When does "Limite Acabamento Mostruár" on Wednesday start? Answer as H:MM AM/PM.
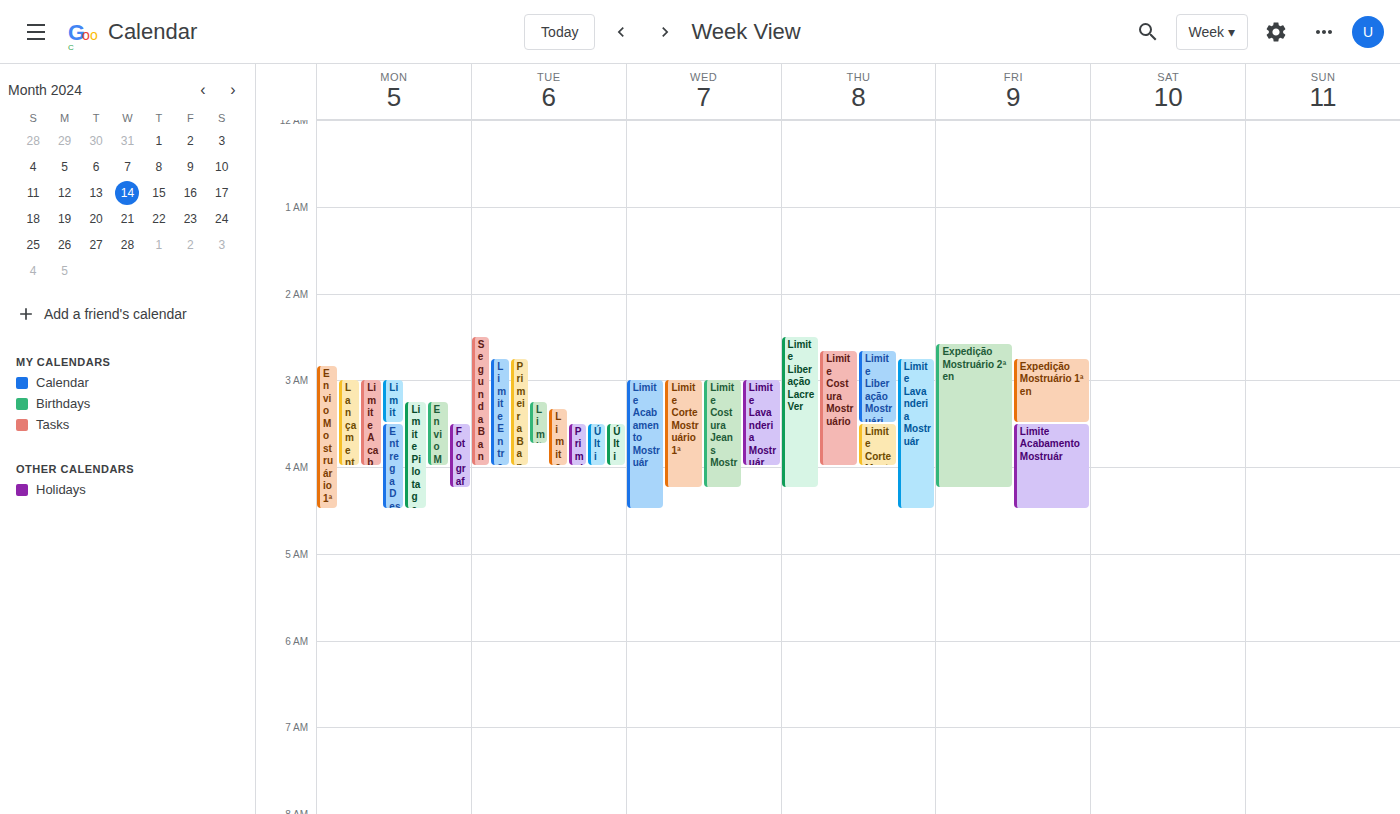
3:00 AM